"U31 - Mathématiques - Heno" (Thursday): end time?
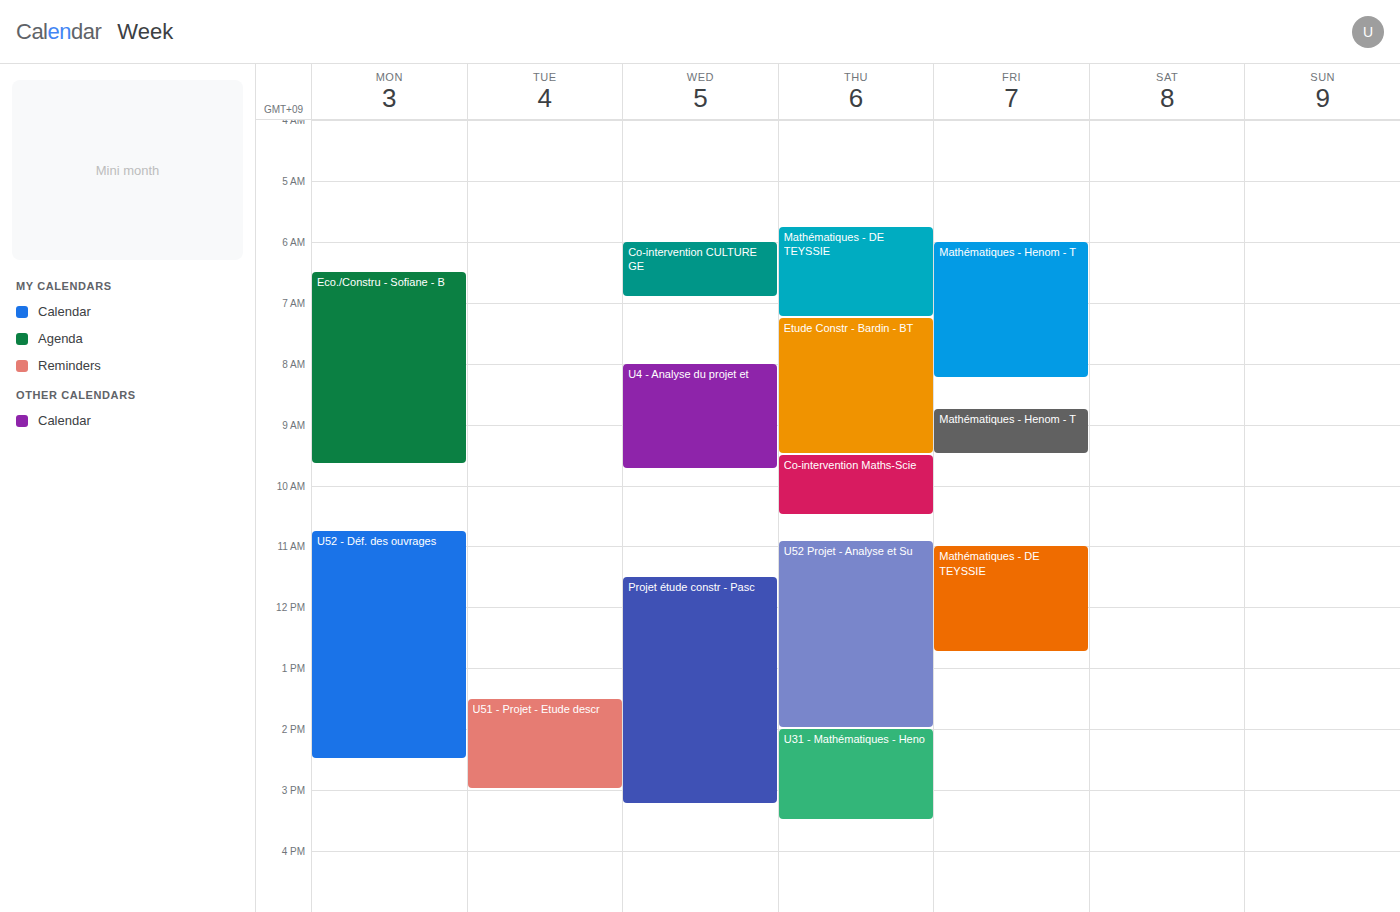
3:30 PM